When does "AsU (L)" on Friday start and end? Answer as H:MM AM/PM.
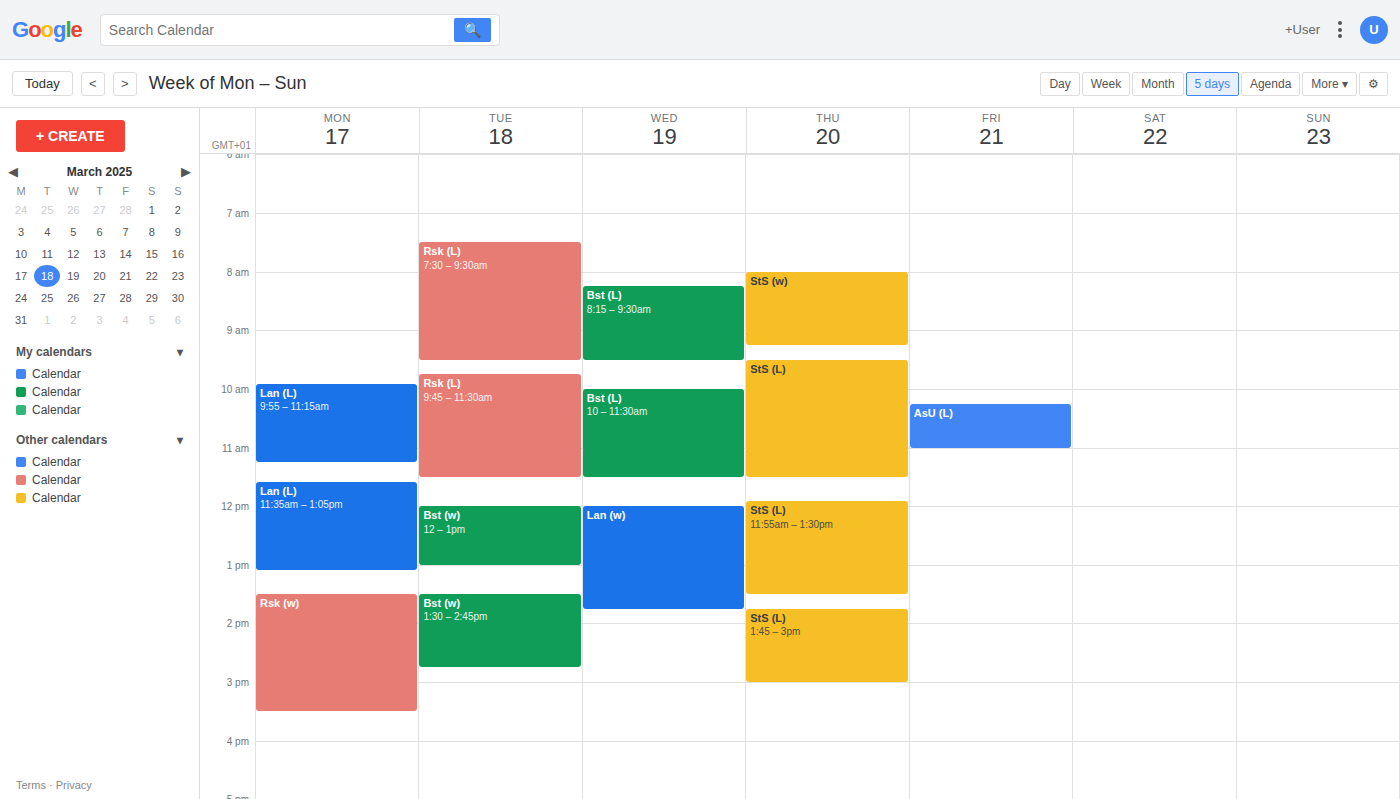
10:15 AM to 11:00 AM